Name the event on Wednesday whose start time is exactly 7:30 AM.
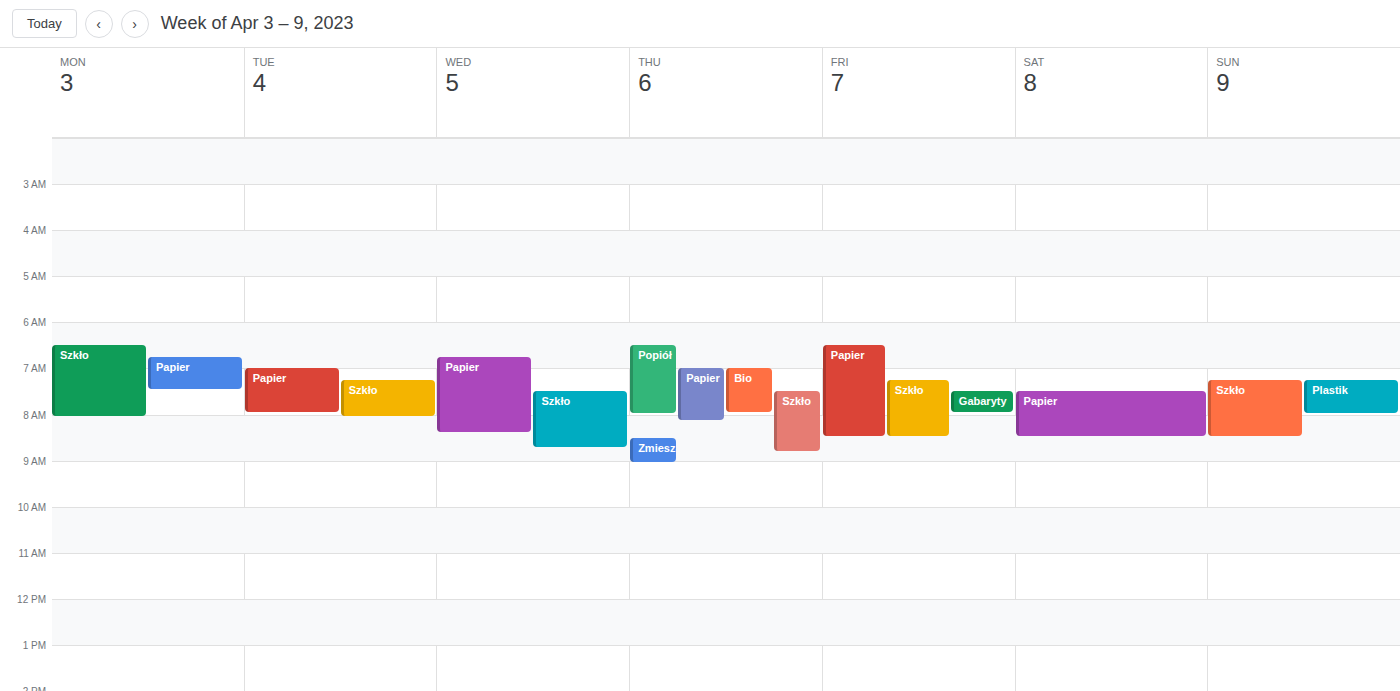
"Szkło"